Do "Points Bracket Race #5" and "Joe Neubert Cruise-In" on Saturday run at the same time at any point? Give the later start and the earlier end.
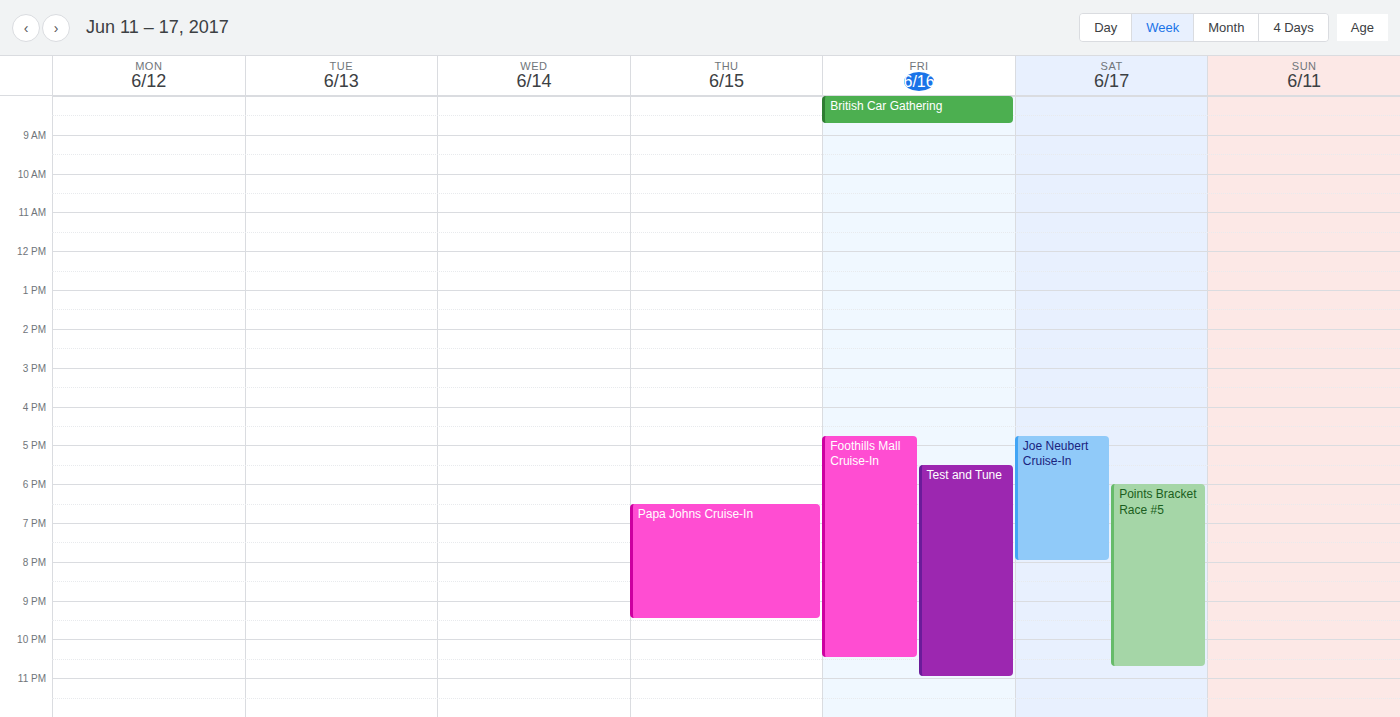
"Points Bracket Race #5" starts at 18:00, before "Joe Neubert Cruise-In" ends at 20:00 -- they overlap.